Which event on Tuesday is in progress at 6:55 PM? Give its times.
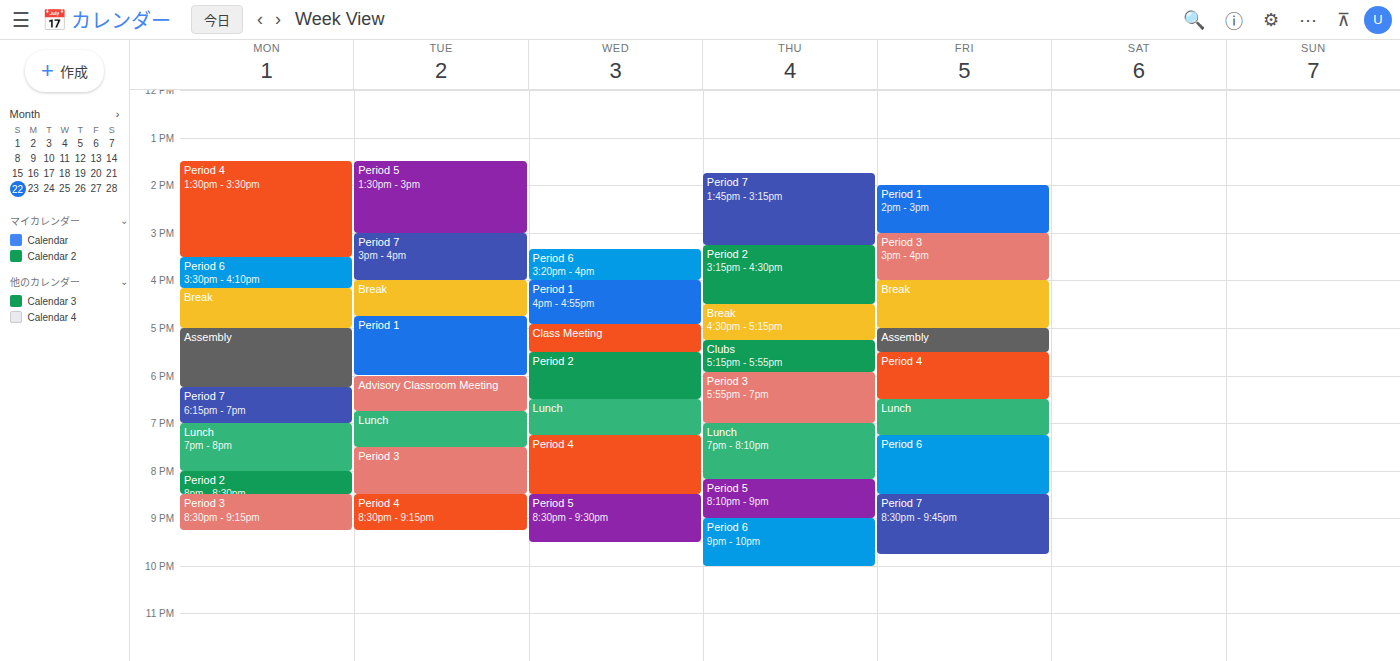
"Lunch", 6:45 PM to 7:30 PM